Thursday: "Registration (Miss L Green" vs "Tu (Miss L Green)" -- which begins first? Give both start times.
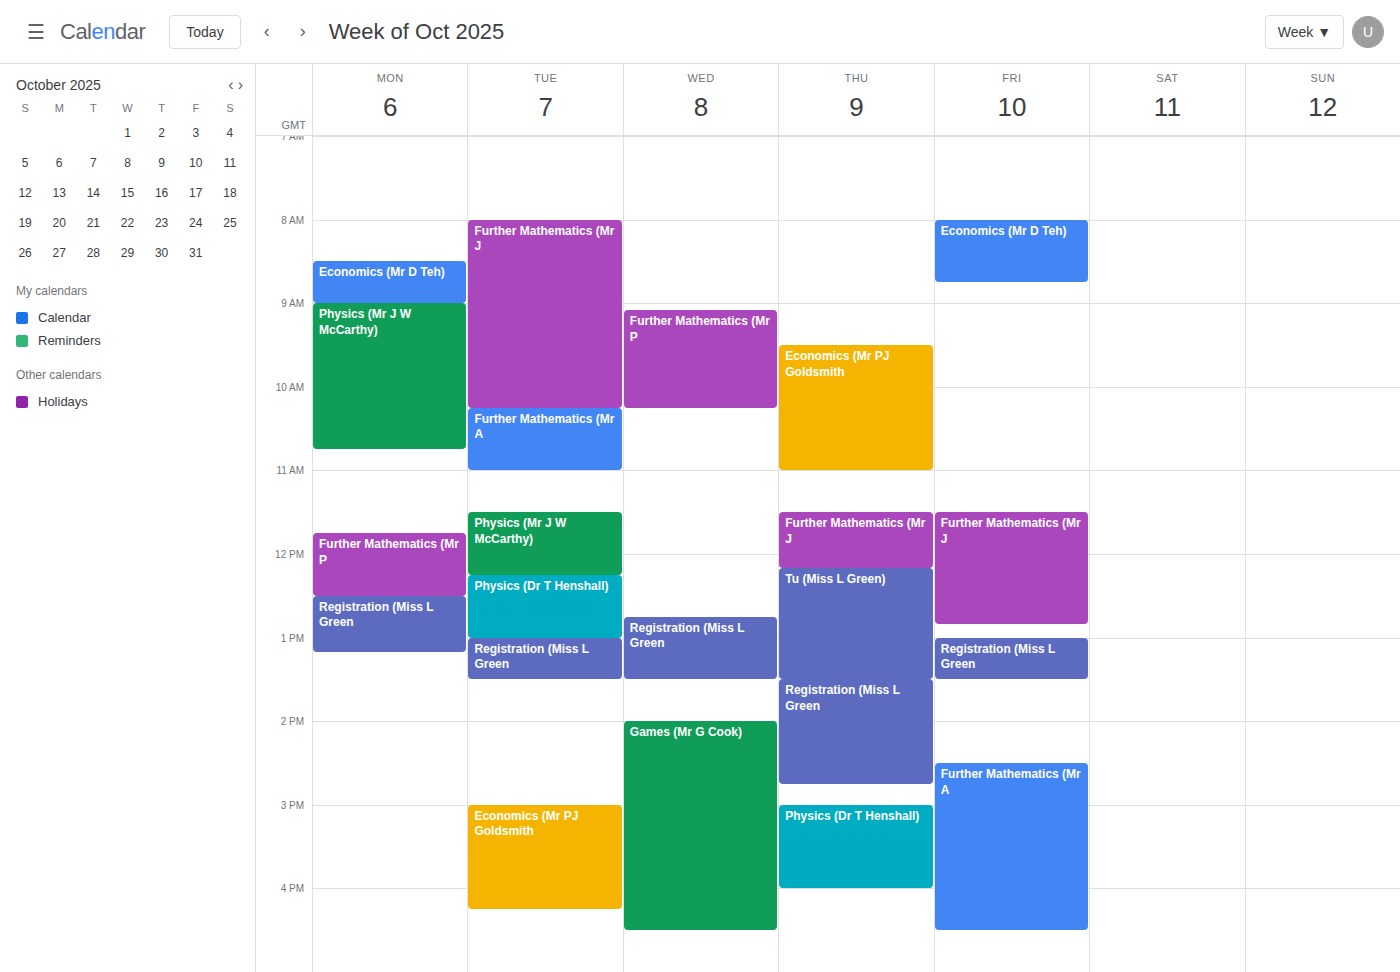
"Tu (Miss L Green)" 12:10 PM; "Registration (Miss L Green" 1:30 PM.